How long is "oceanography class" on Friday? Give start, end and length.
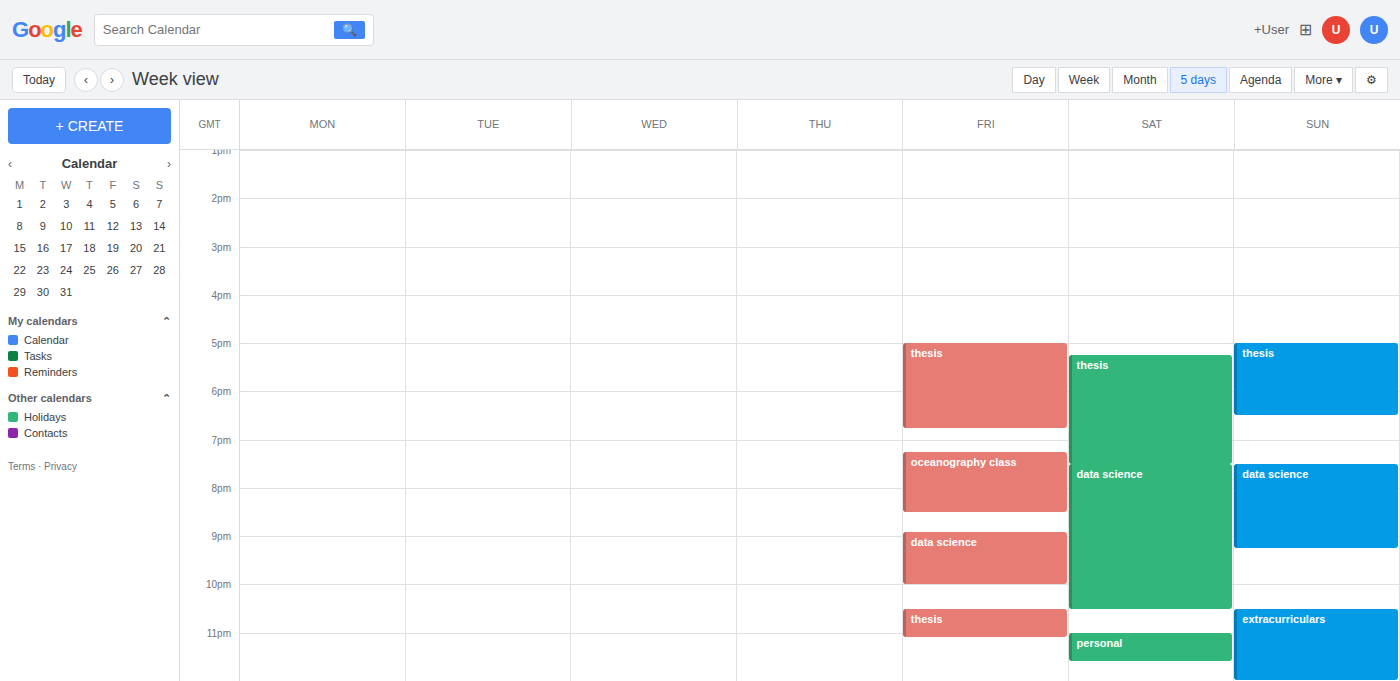
7:15 PM to 8:30 PM, 1 hour 15 minutes